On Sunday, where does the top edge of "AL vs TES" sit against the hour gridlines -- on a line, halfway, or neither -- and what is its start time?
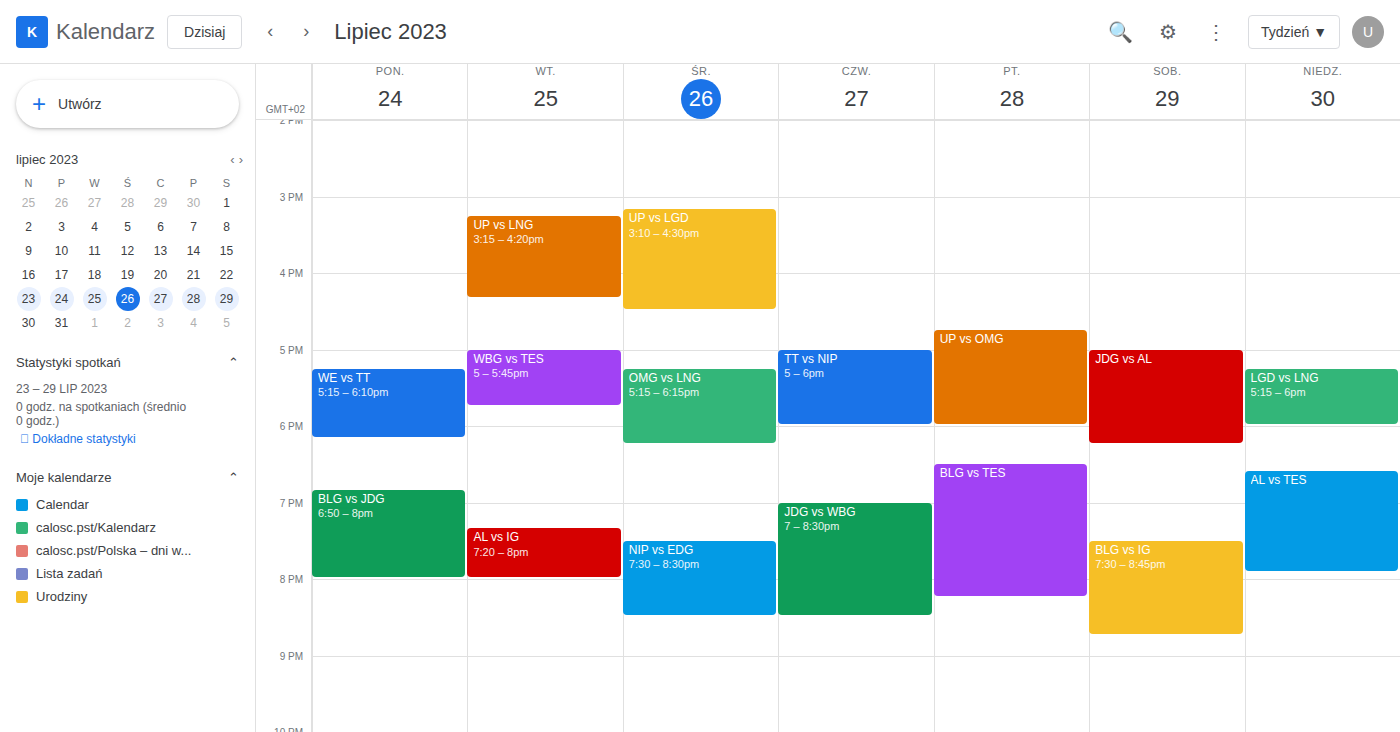
6:35 PM -- neither: 35 minutes below the 6 PM line and 25 minutes above the 7 PM line.